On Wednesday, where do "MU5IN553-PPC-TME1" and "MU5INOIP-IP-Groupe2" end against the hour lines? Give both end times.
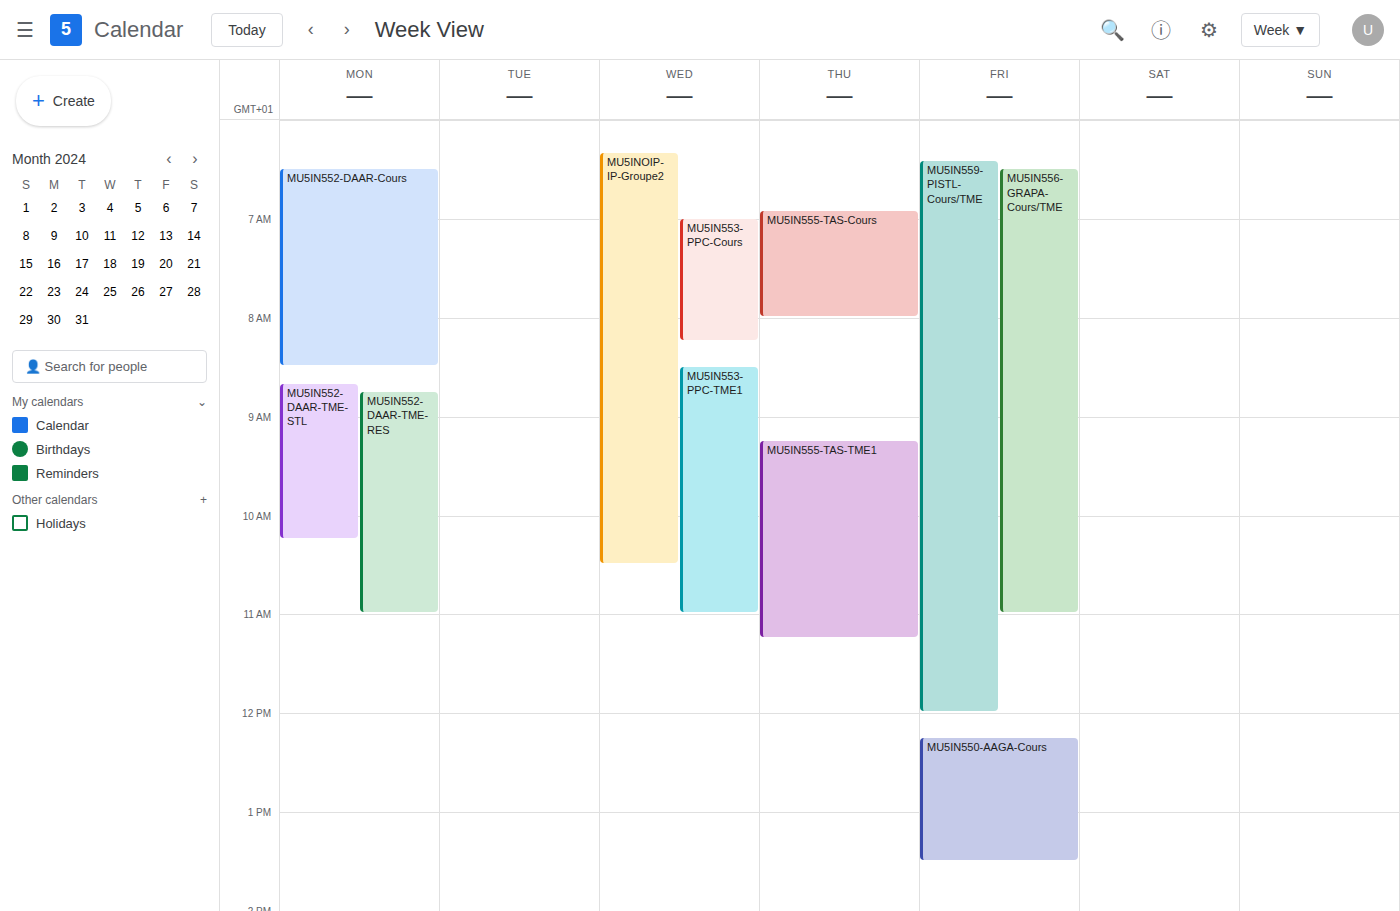
"MU5IN553-PPC-TME1": 11:00 AM, exactly on the 11 AM line. "MU5INOIP-IP-Groupe2": 10:30 AM, halfway between the 10 AM and 11 AM lines.